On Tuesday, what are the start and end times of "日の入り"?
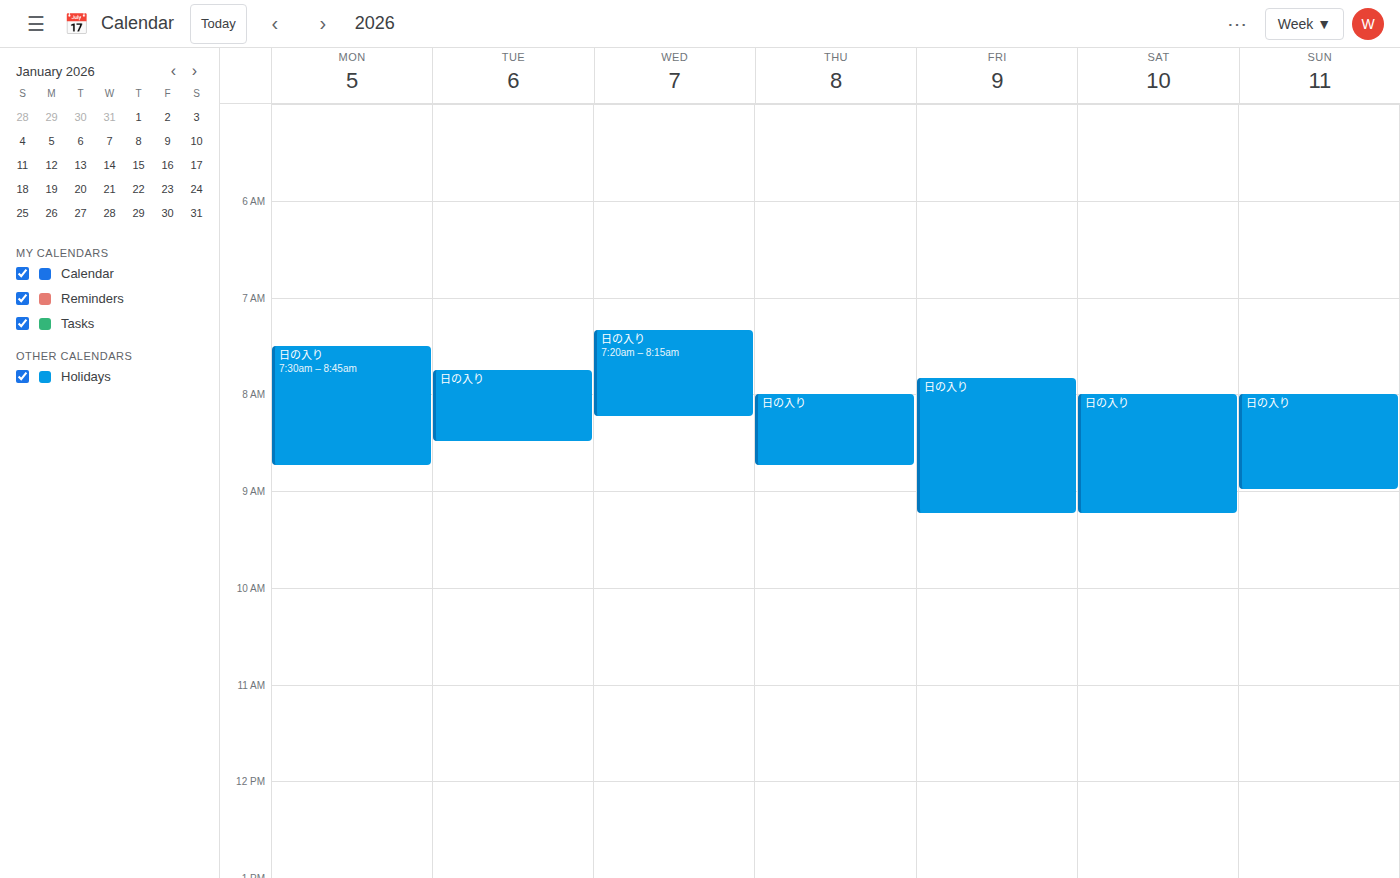
7:45 AM to 8:30 AM